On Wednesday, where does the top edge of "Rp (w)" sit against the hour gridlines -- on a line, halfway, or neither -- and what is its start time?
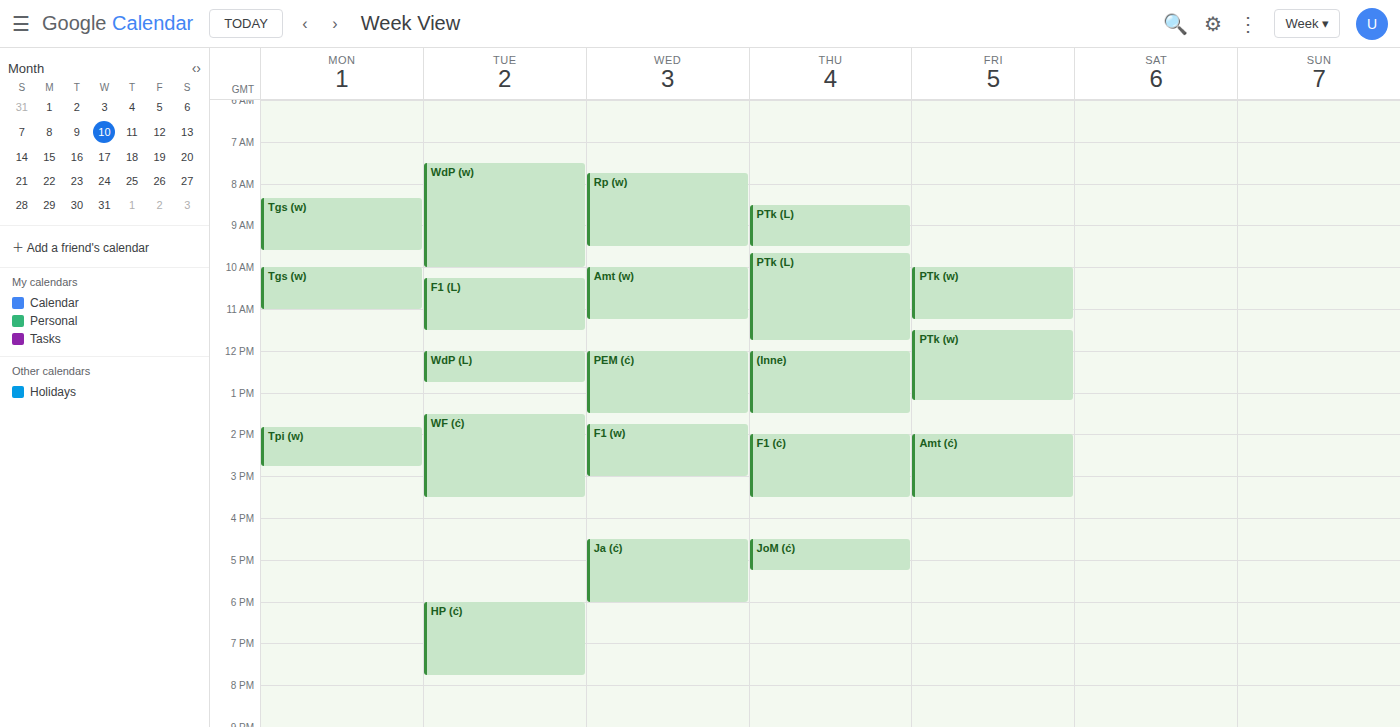
7:45 AM -- neither: three quarters of the way from the 7 AM line to the 8 AM line.